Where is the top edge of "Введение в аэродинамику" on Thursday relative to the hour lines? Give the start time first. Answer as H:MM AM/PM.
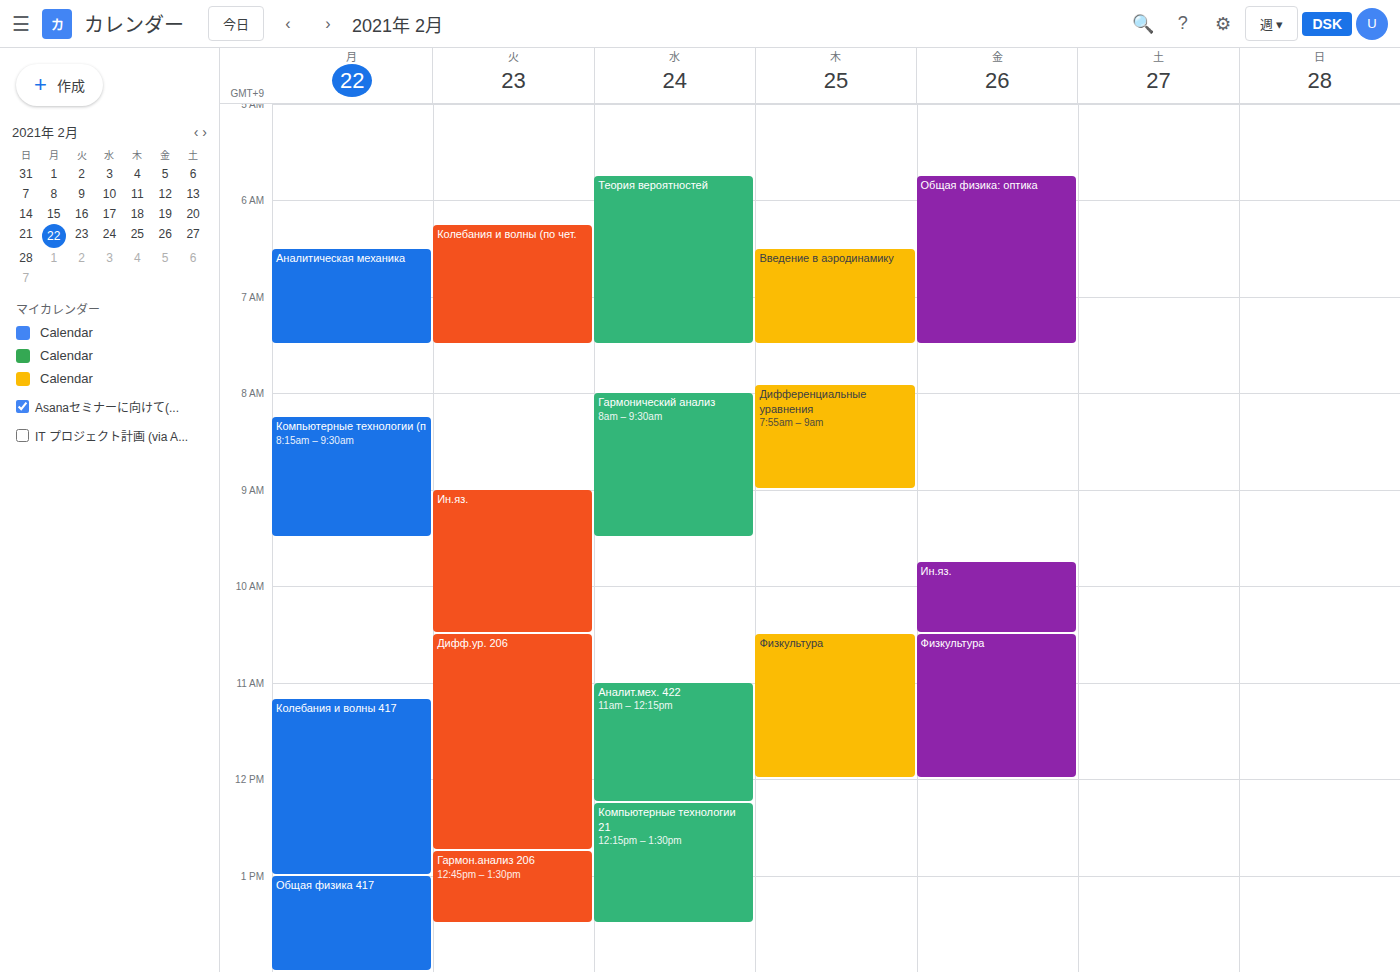
6:30 AM -- halfway between the 6 AM and 7 AM lines.